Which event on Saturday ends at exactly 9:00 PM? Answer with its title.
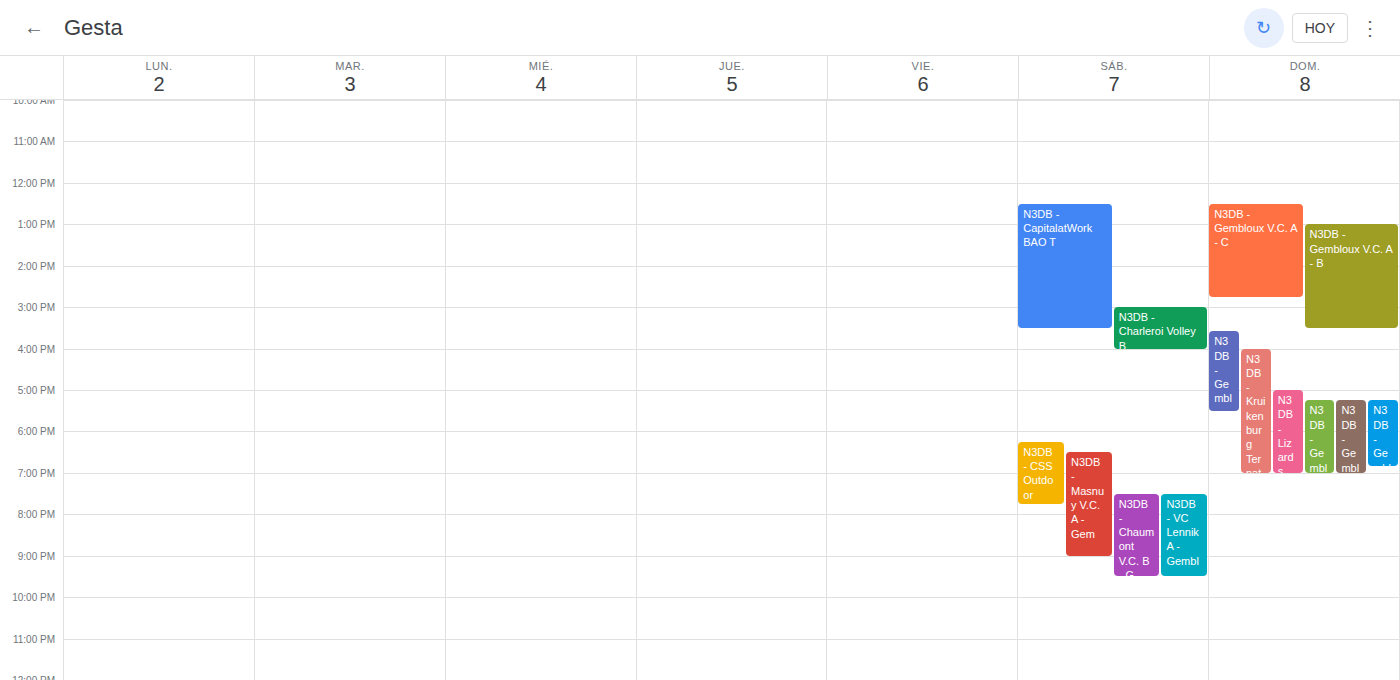
"N3DB - Masnuy V.C. A - Gem"